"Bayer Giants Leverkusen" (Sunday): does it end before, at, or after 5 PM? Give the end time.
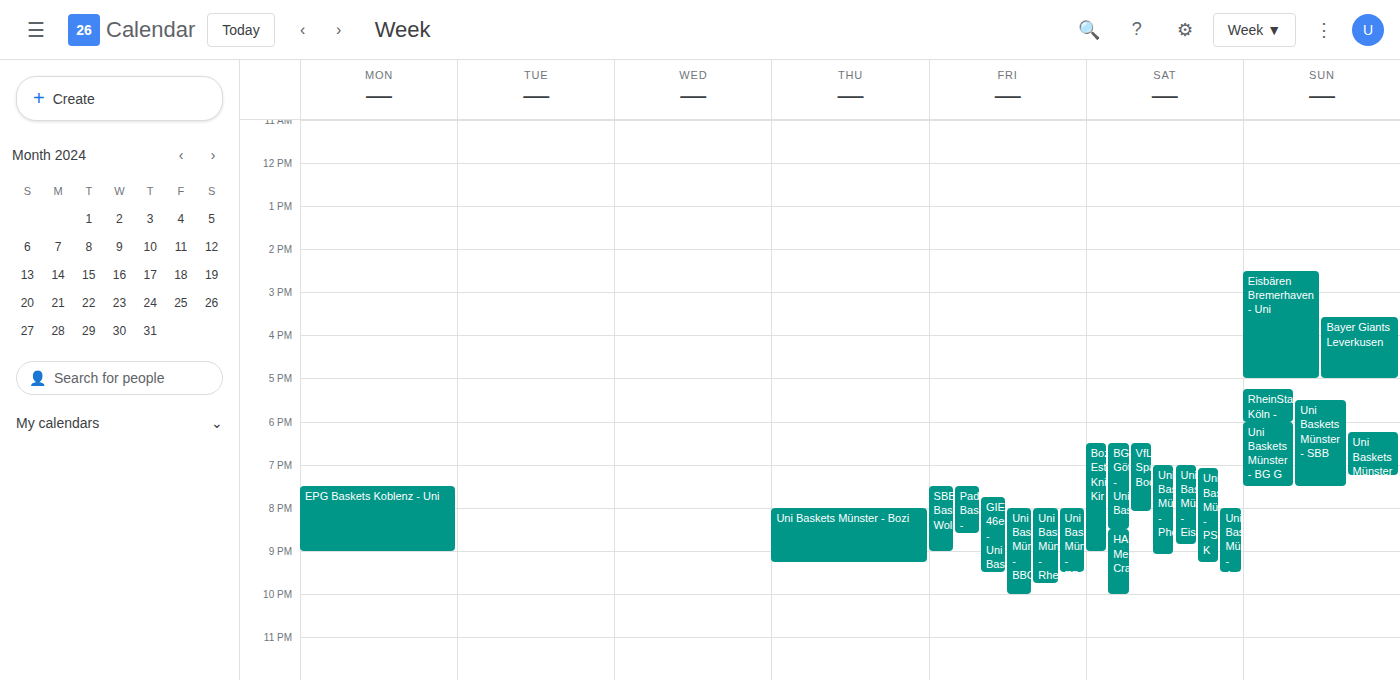
5:00 PM -- exactly at 5 PM, on the 5 PM line.